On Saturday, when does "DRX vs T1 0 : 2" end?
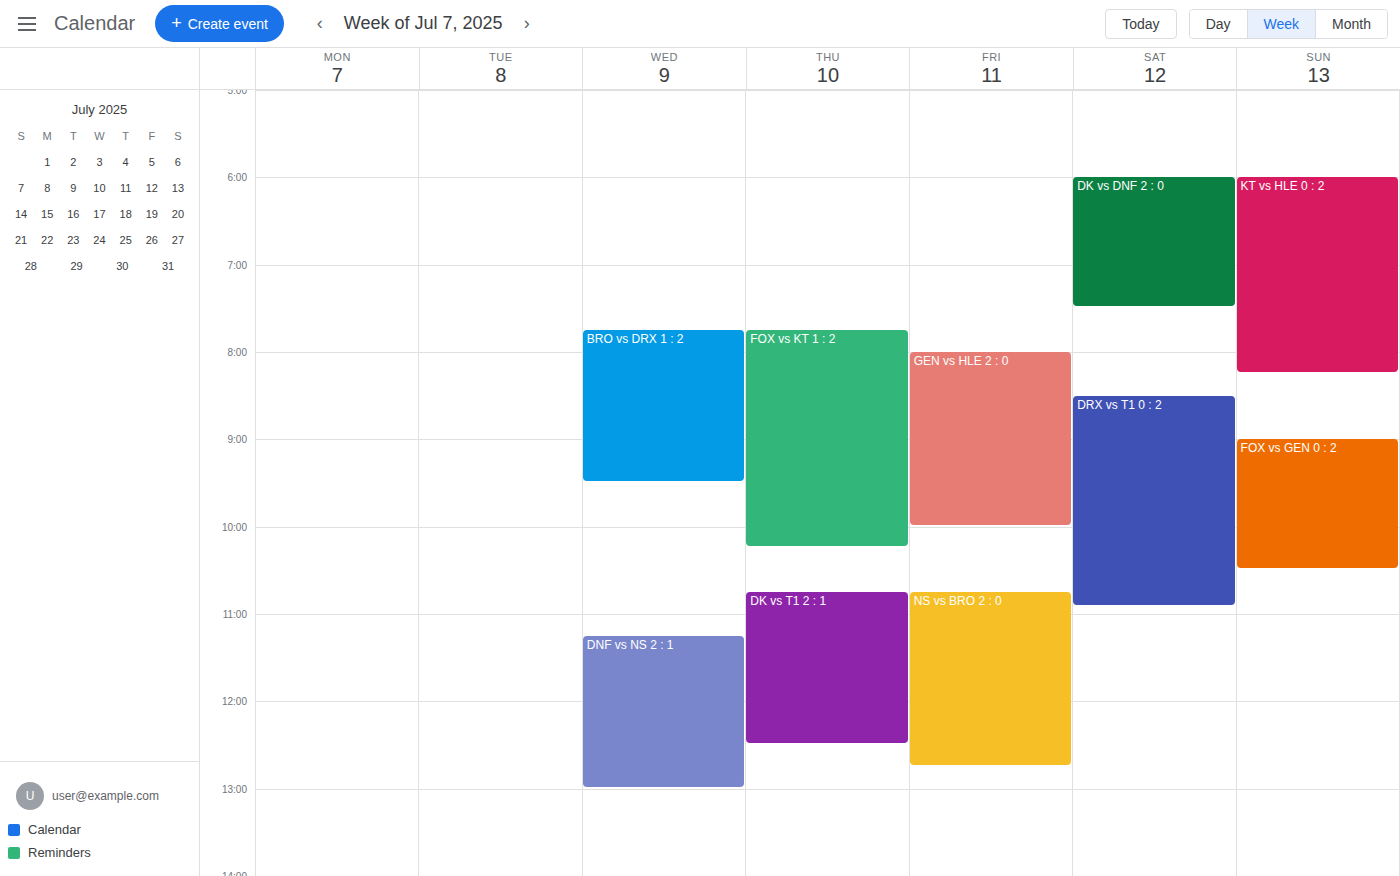
10:55 AM